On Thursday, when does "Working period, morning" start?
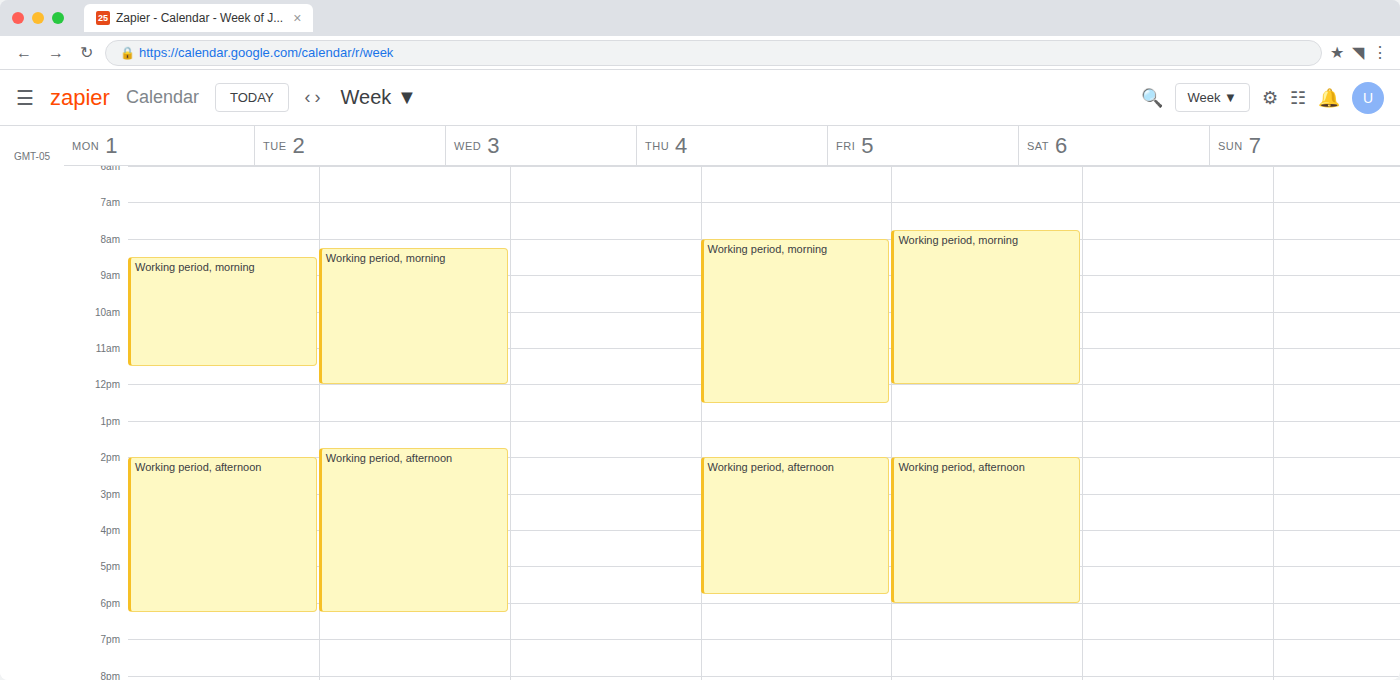
8:00 AM